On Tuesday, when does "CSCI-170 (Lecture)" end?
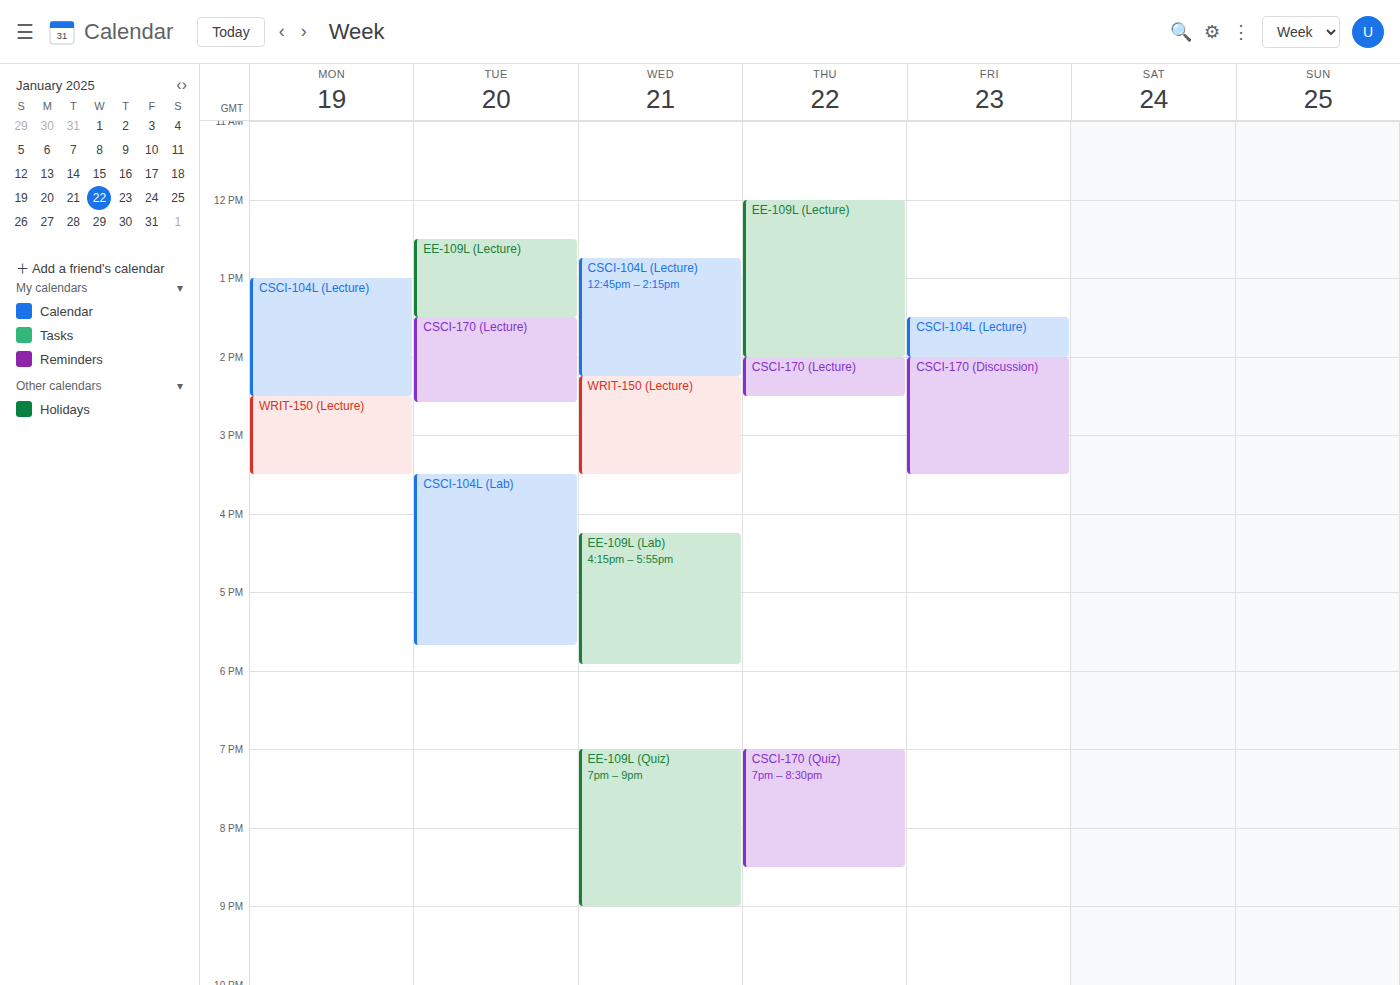
2:35 PM